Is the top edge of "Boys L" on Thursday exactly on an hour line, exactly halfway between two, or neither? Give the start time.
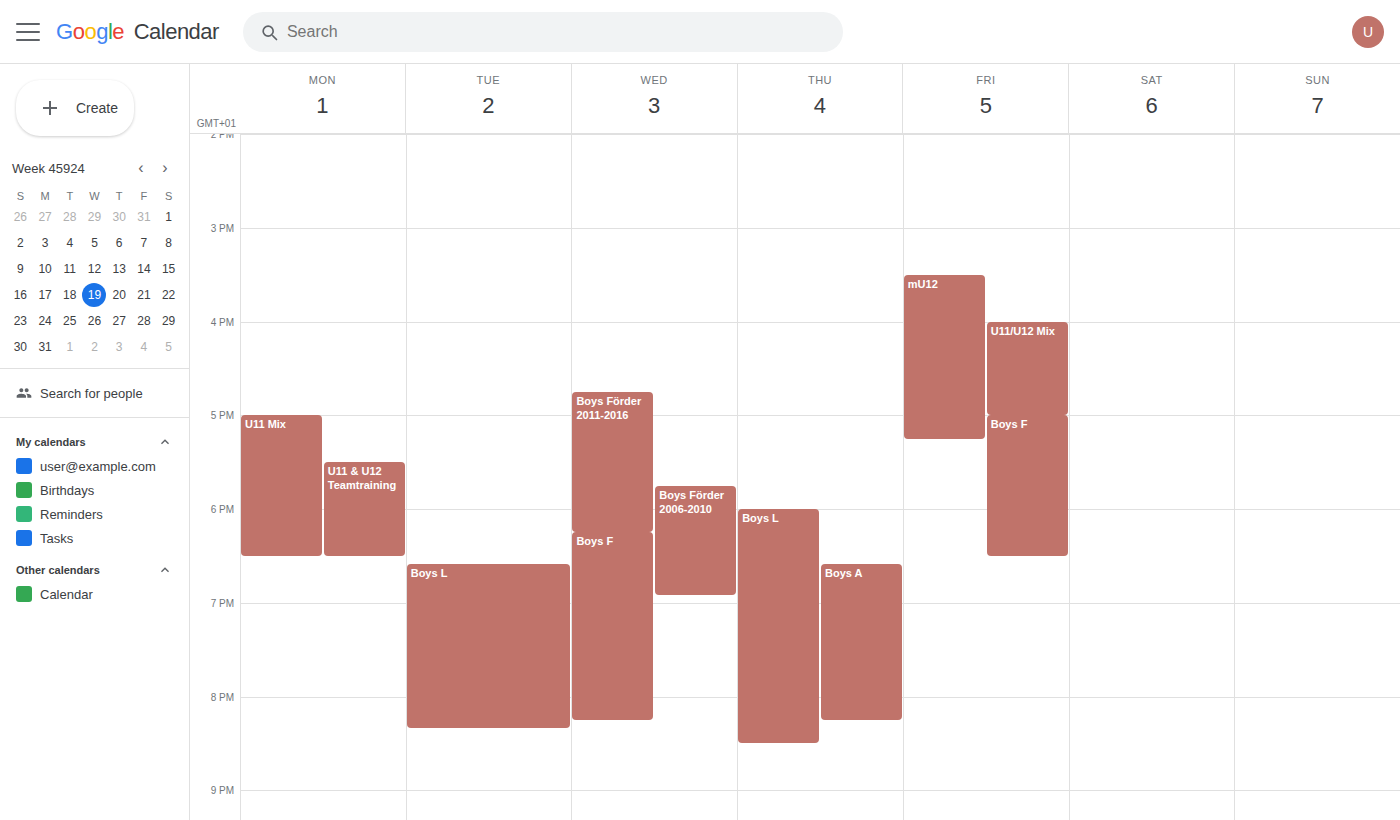
6:00 PM -- exactly on the 6 PM line.